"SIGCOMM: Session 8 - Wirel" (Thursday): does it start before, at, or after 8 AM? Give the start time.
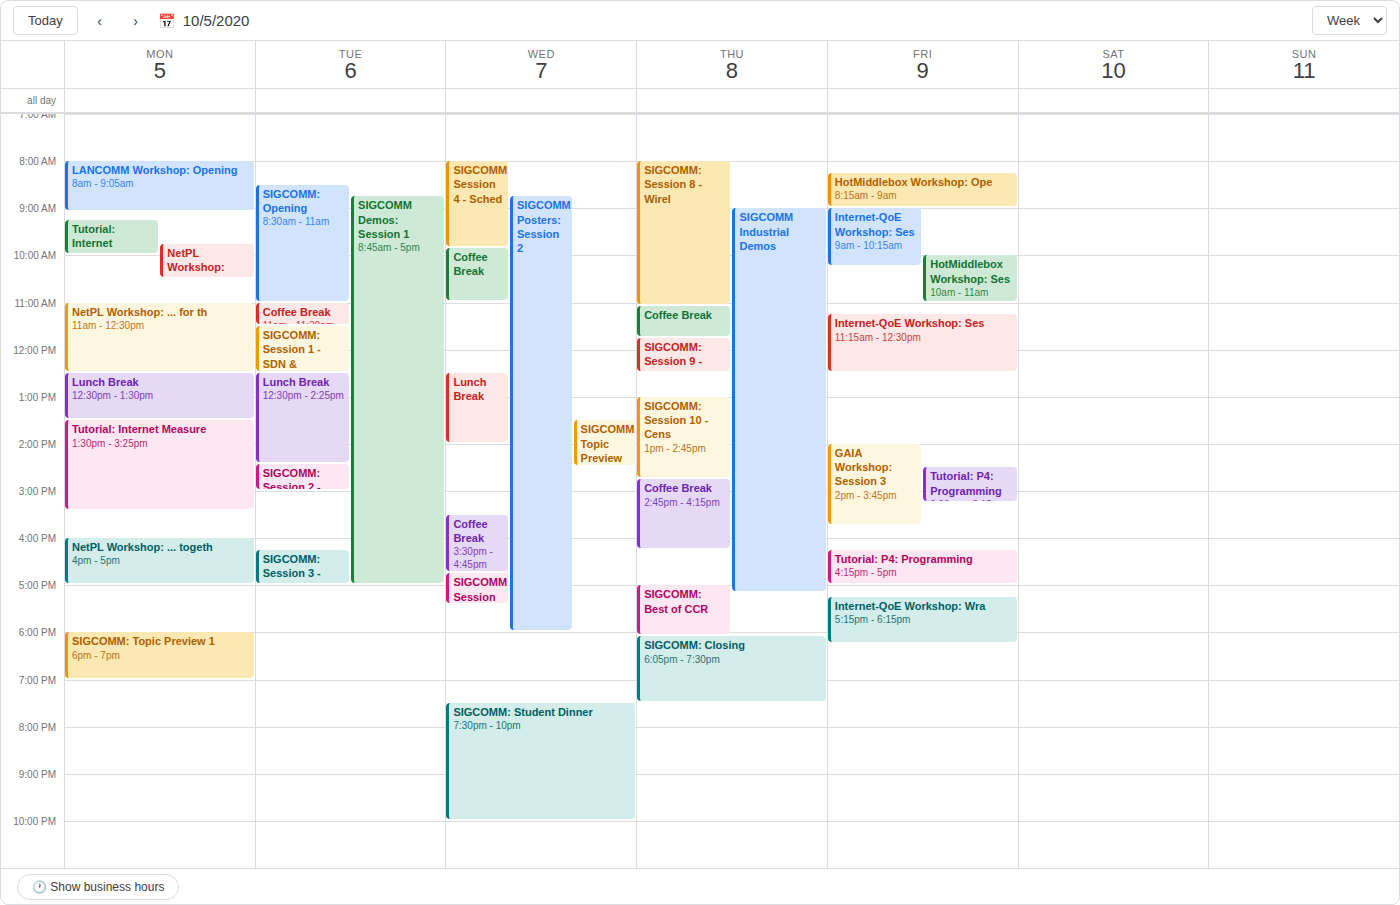
8:00 AM -- exactly at 8 AM, on the 8 AM line.